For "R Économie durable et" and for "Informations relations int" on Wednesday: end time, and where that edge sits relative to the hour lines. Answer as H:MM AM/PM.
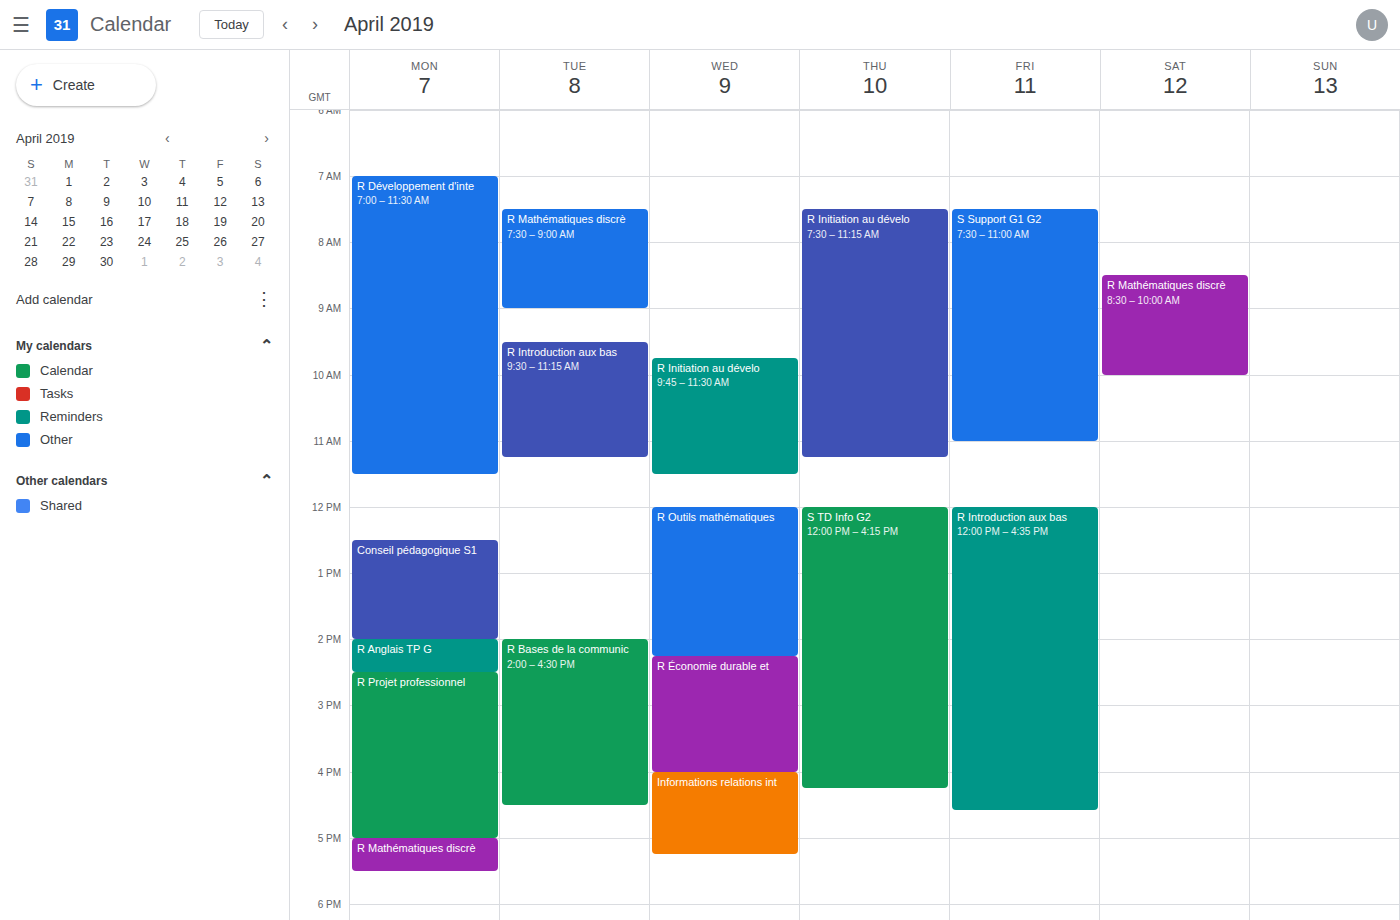
"R Économie durable et": 4:00 PM, exactly on the 4 PM line. "Informations relations int": 5:15 PM, neither: a quarter of the way from the 5 PM line to the 6 PM line.